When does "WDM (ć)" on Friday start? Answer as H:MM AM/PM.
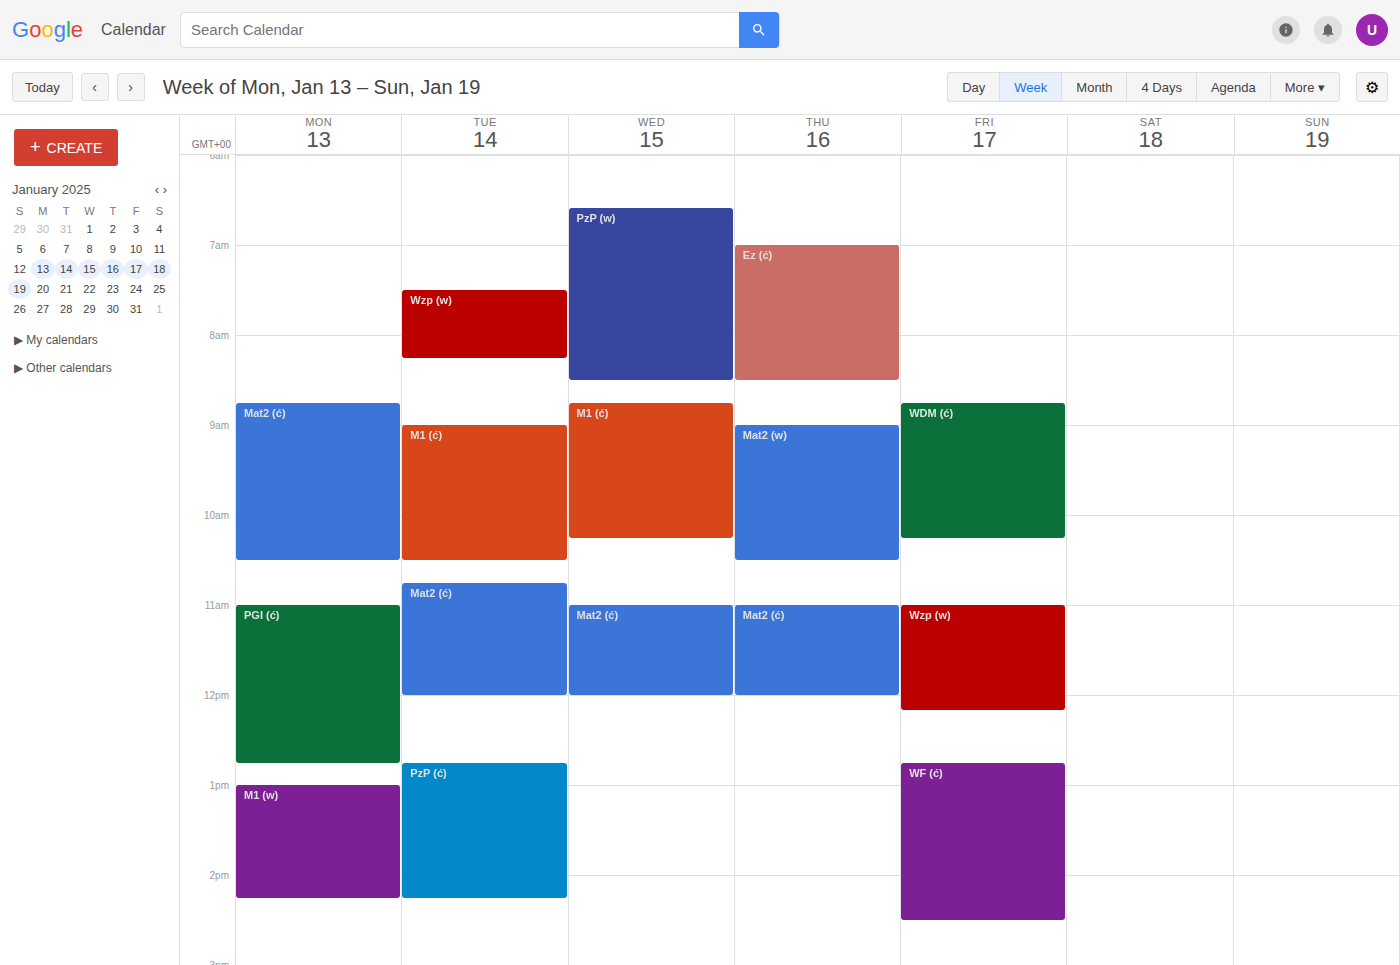
8:45 AM